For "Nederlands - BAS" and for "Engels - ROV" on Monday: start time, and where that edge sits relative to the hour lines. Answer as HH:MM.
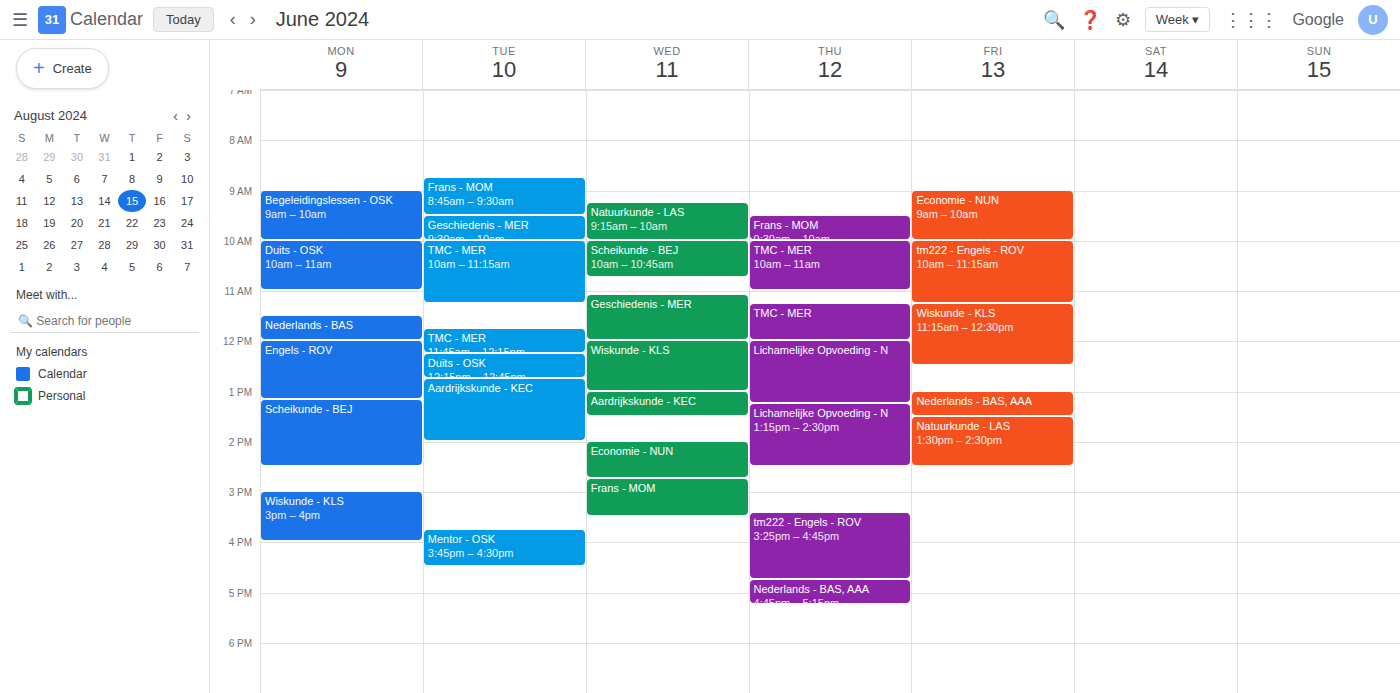
"Nederlands - BAS": 11:30, halfway between the 11:00 and 12:00 lines. "Engels - ROV": 12:00, exactly on the 12:00 line.